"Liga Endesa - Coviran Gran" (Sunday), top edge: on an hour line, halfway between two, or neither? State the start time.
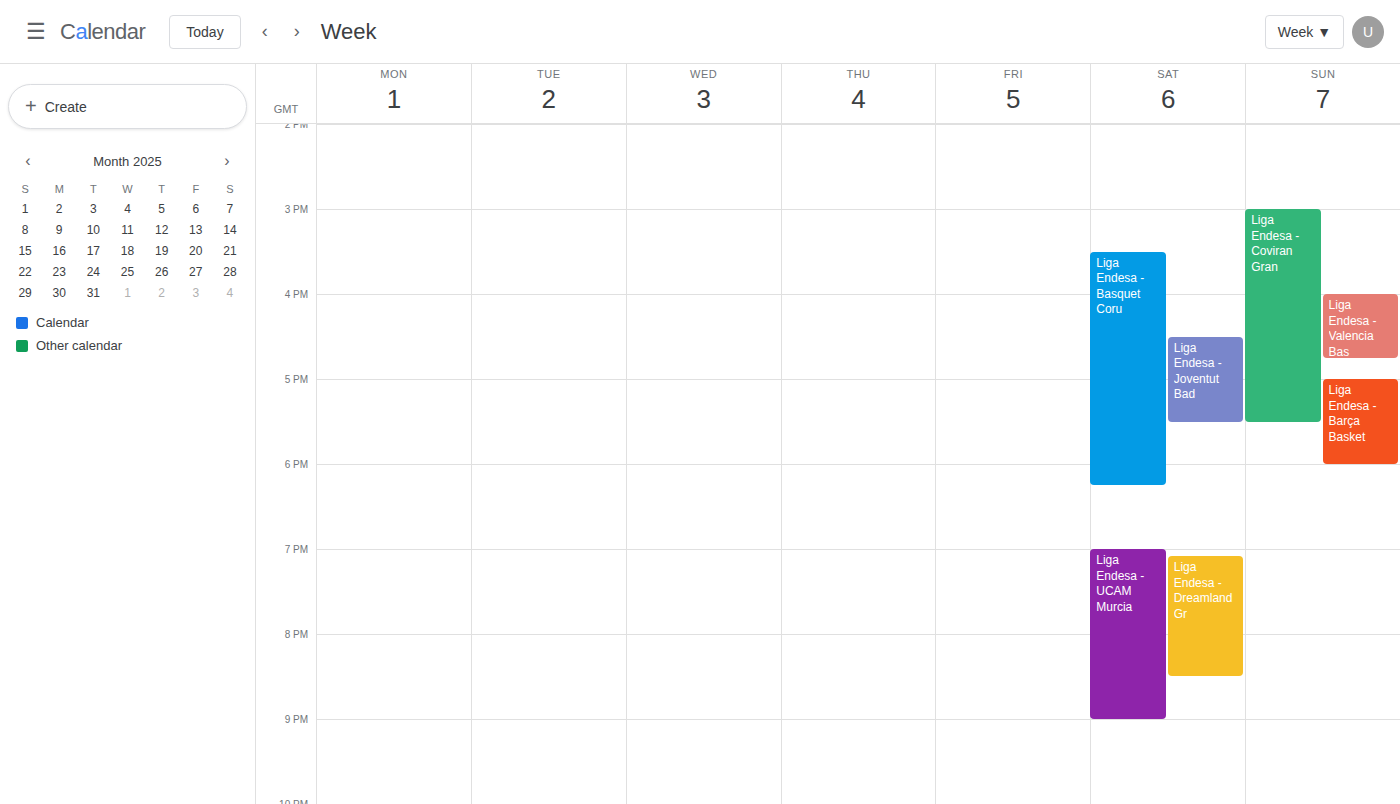
3:00 PM -- exactly on the 3 PM line.